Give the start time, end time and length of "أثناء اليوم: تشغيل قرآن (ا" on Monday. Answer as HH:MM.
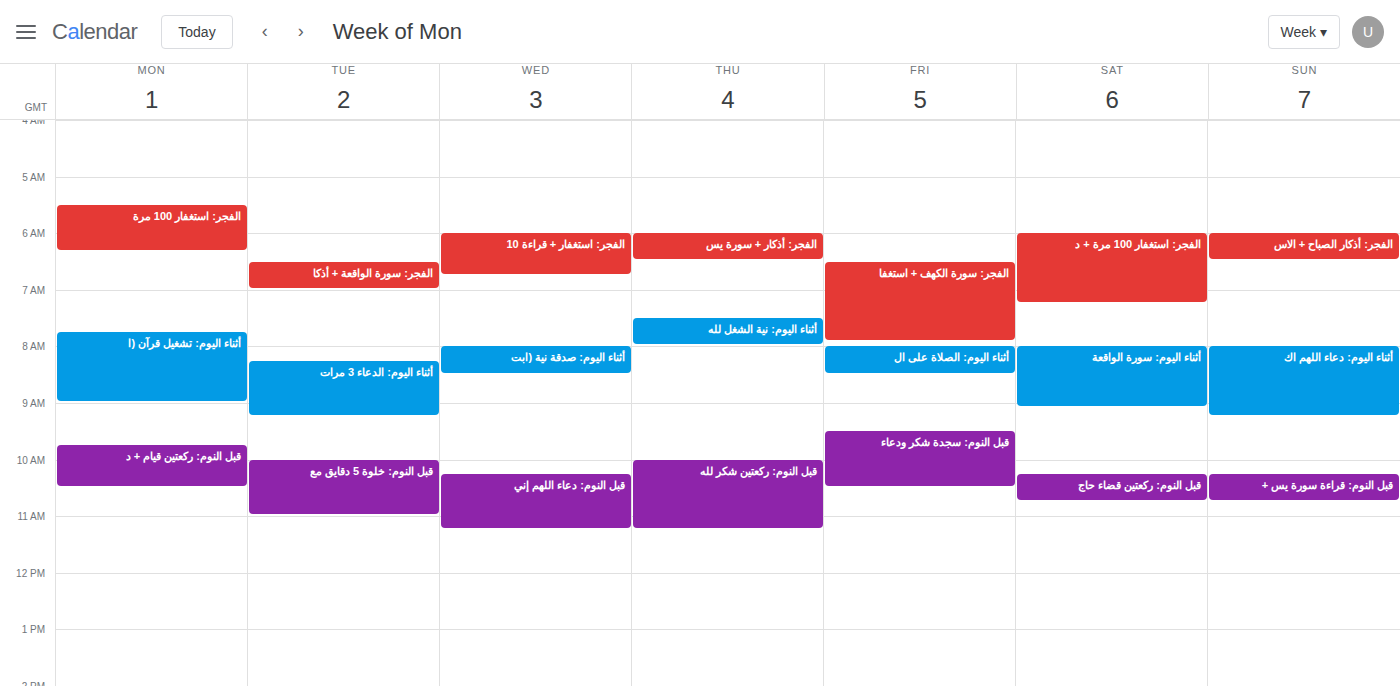
07:45 to 09:00, 1 hour 15 minutes